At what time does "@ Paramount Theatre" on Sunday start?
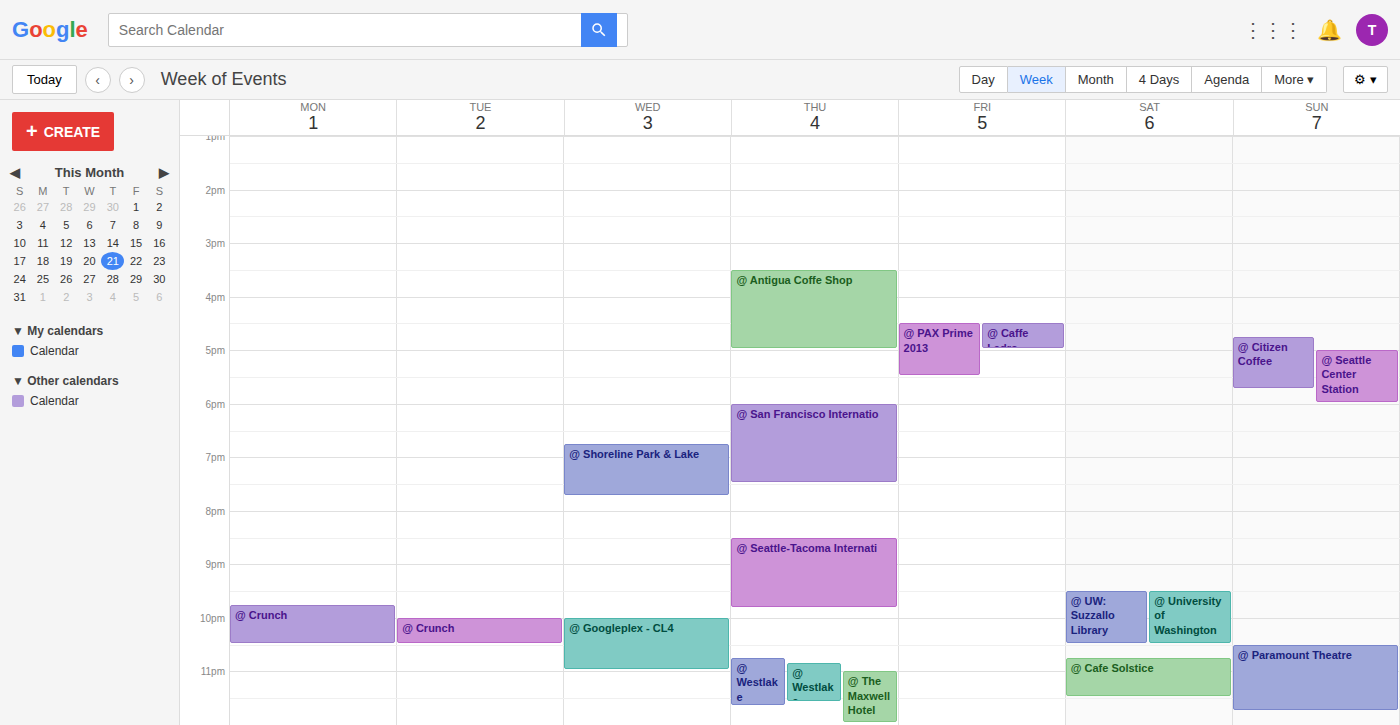
10:30 PM